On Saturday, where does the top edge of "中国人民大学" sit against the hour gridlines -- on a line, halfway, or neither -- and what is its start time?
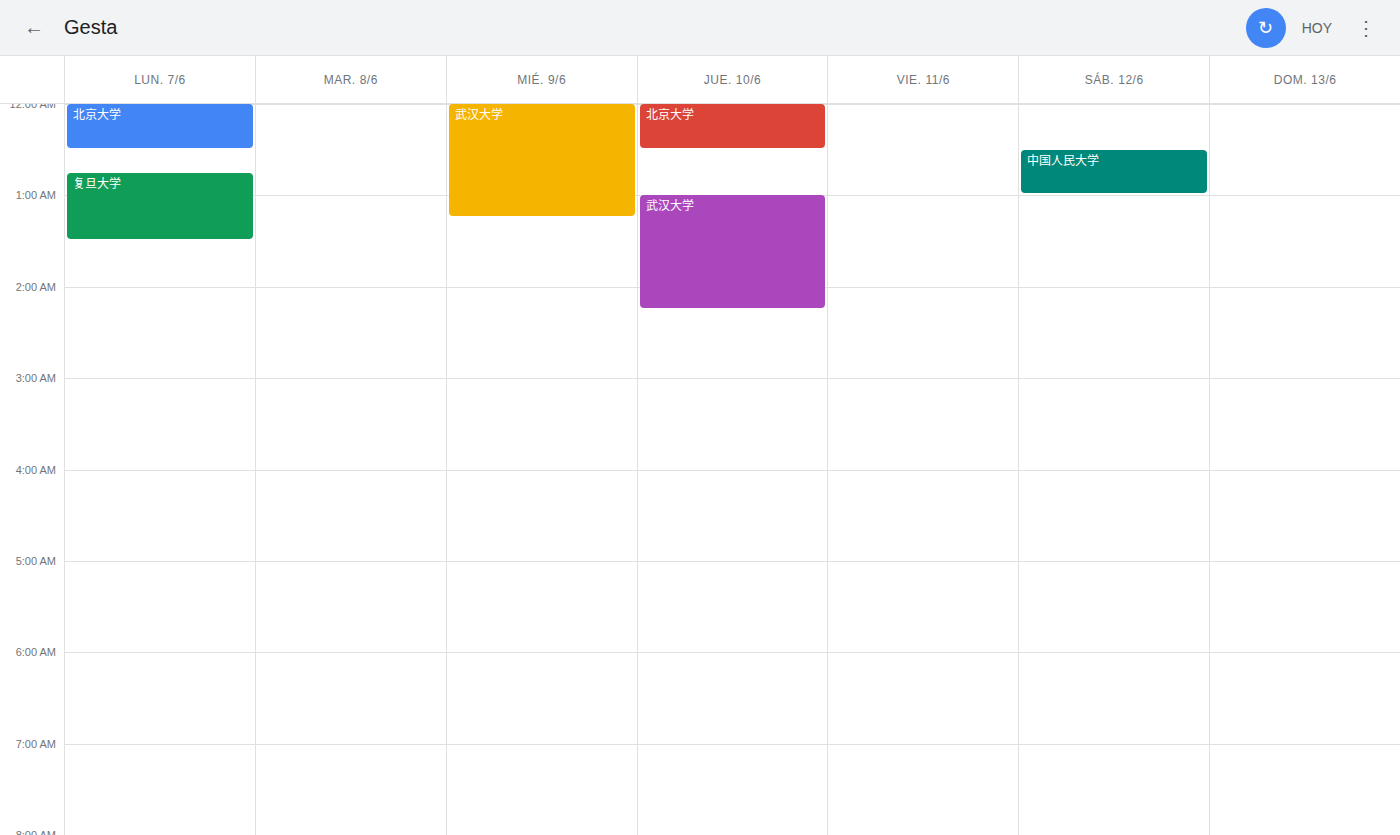
12:30 AM -- halfway between the 12 AM and 1 AM lines.